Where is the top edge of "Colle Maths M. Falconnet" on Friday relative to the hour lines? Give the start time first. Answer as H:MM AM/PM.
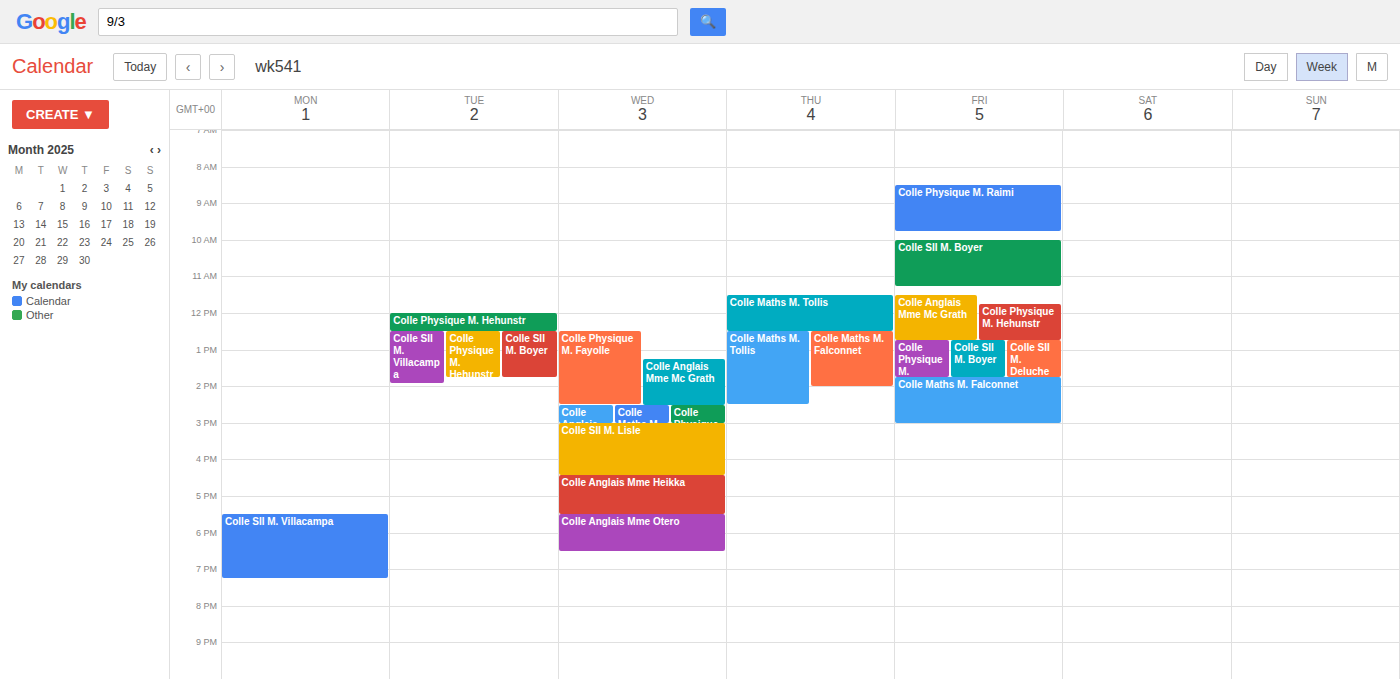
1:45 PM -- neither: three quarters of the way from the 1 PM line to the 2 PM line.